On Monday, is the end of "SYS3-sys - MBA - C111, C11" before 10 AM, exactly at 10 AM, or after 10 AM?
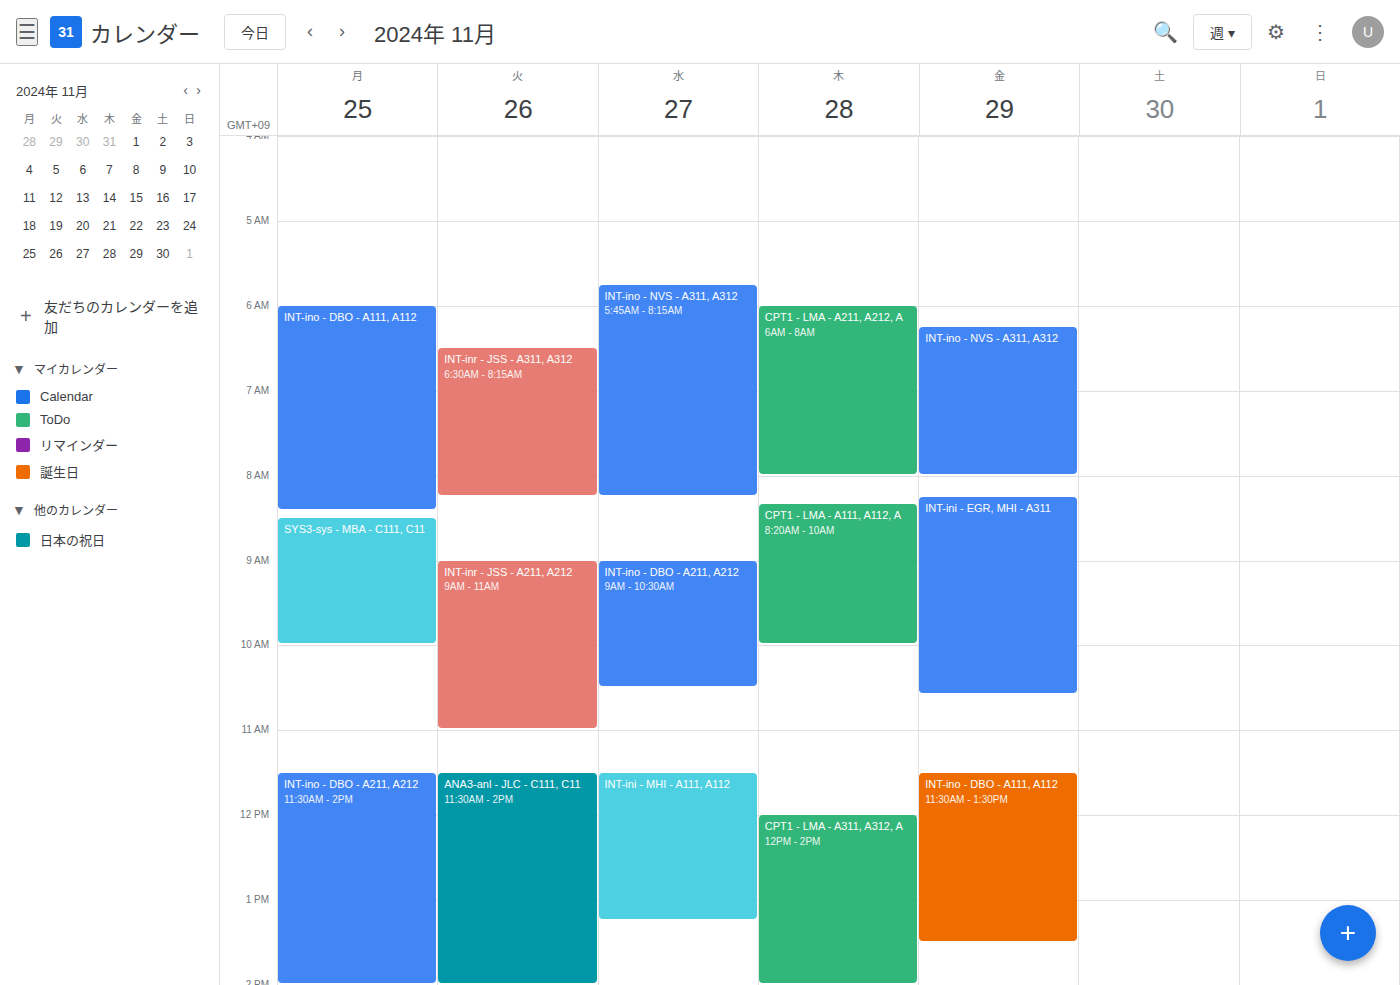
10:00 AM -- exactly at 10 AM, on the 10 AM line.